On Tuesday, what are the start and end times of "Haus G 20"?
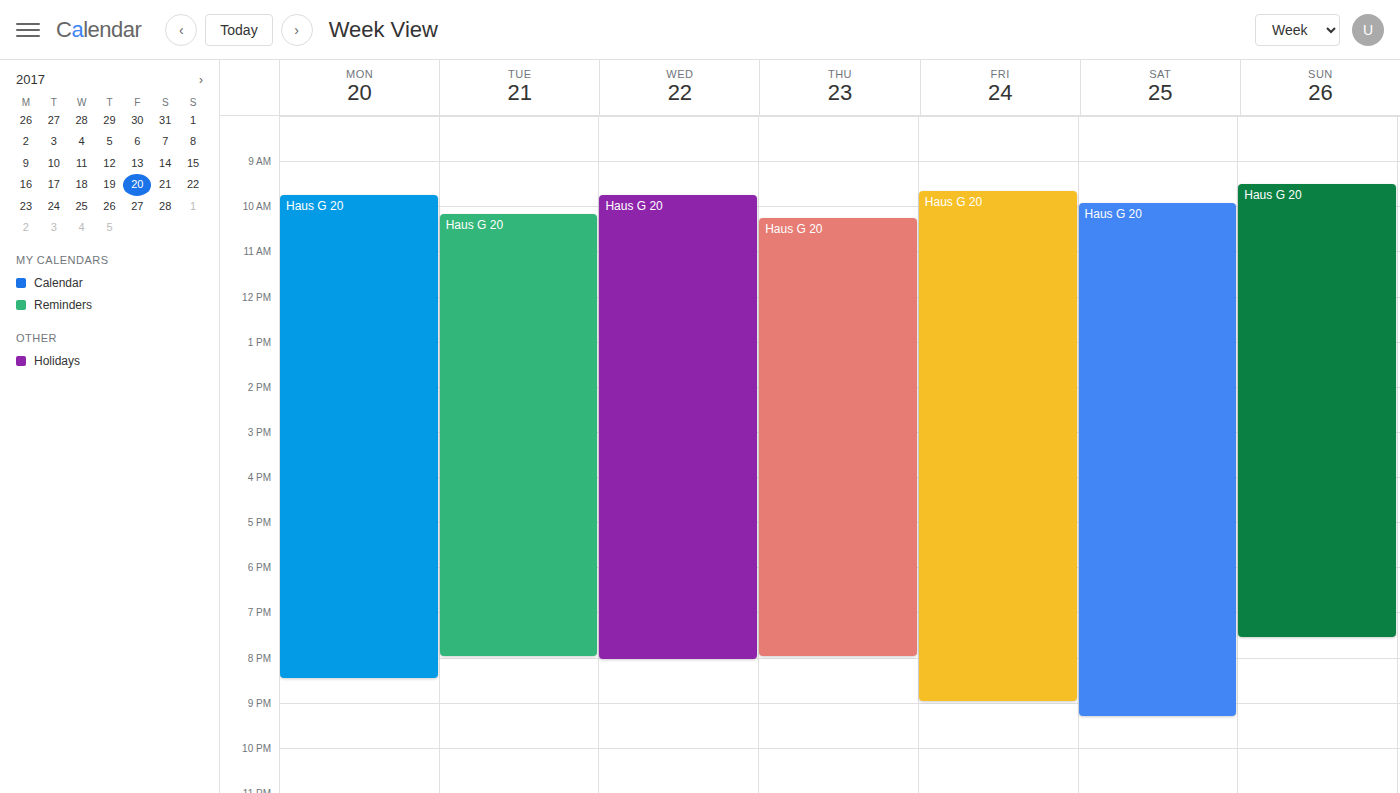
10:10 AM to 8:00 PM